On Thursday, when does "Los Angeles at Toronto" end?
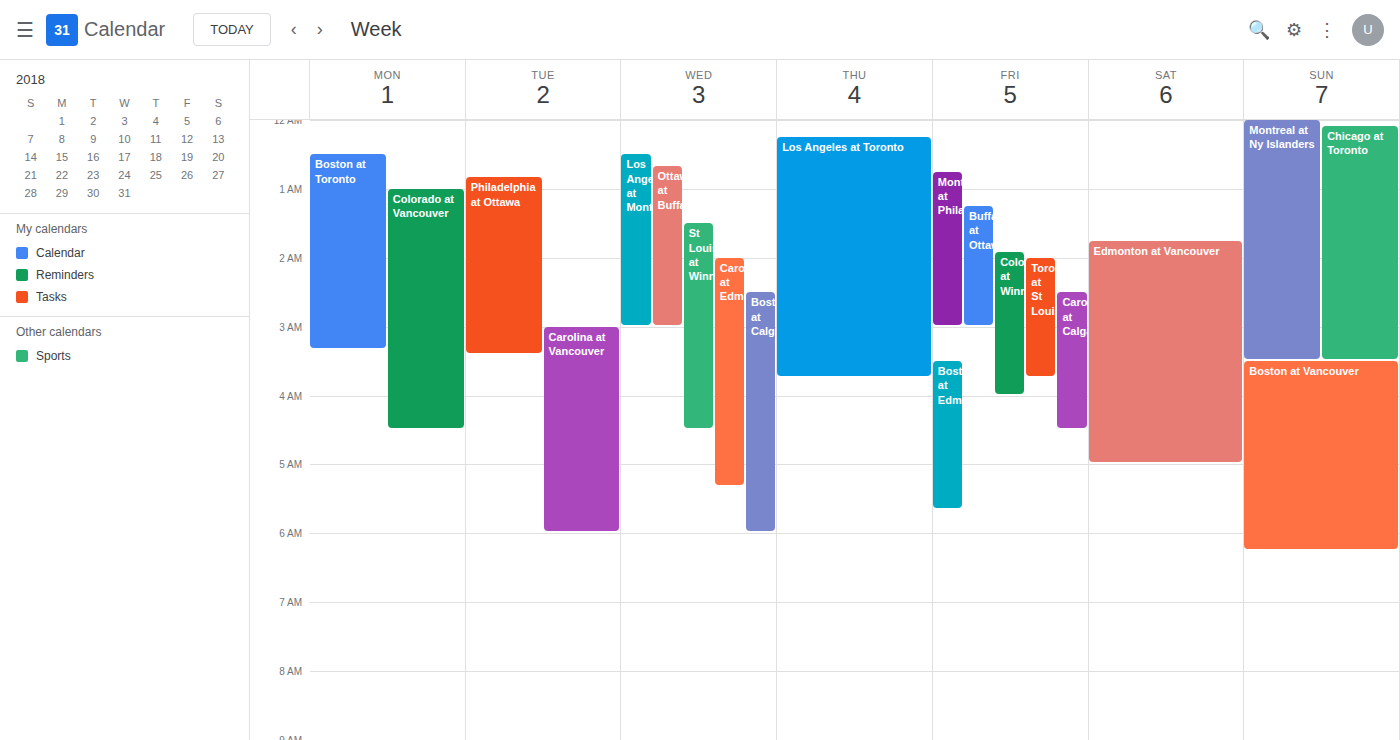
3:45 AM